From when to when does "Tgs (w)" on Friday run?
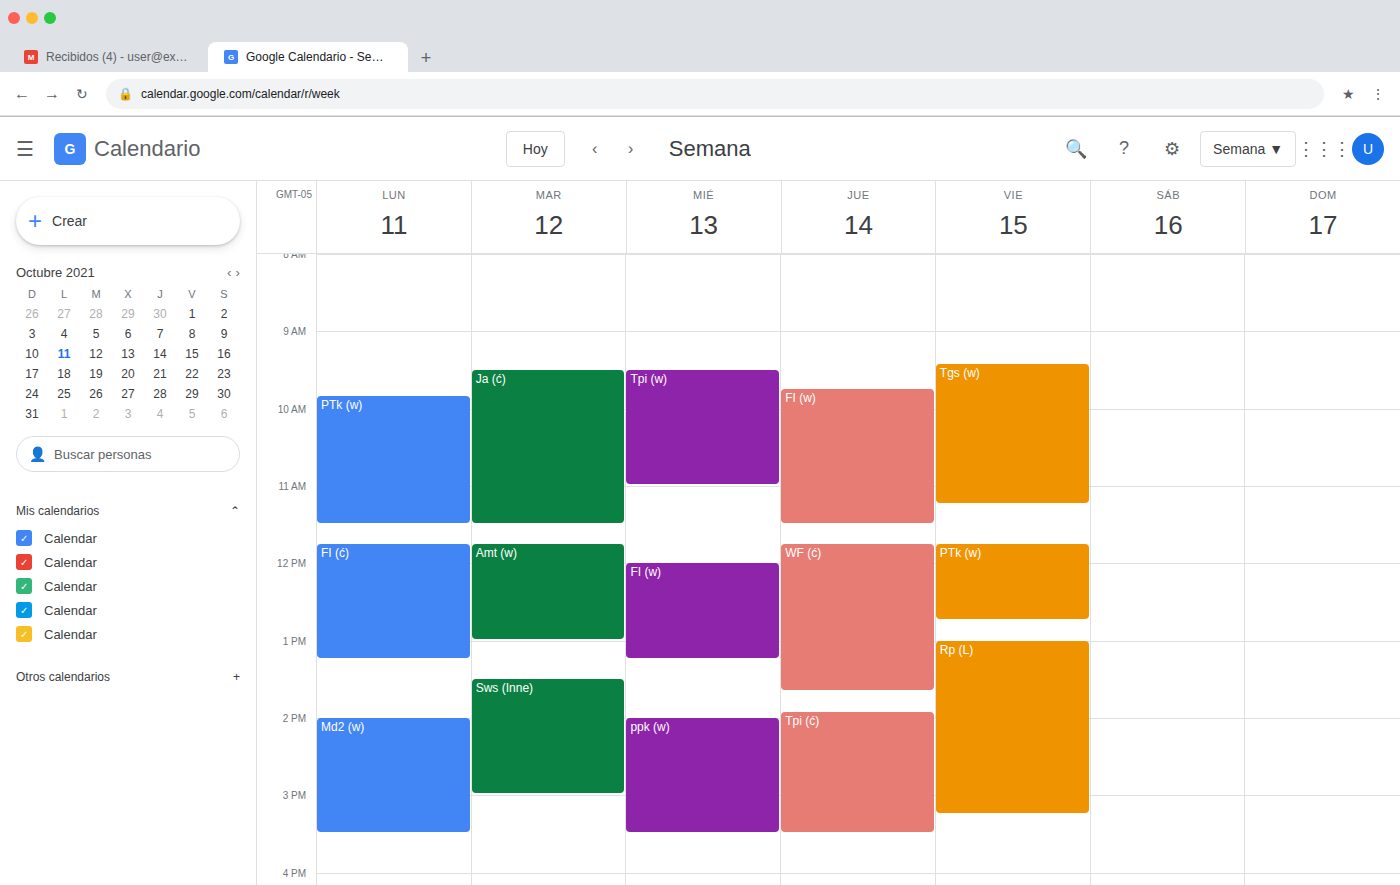
9:25 AM to 11:15 AM